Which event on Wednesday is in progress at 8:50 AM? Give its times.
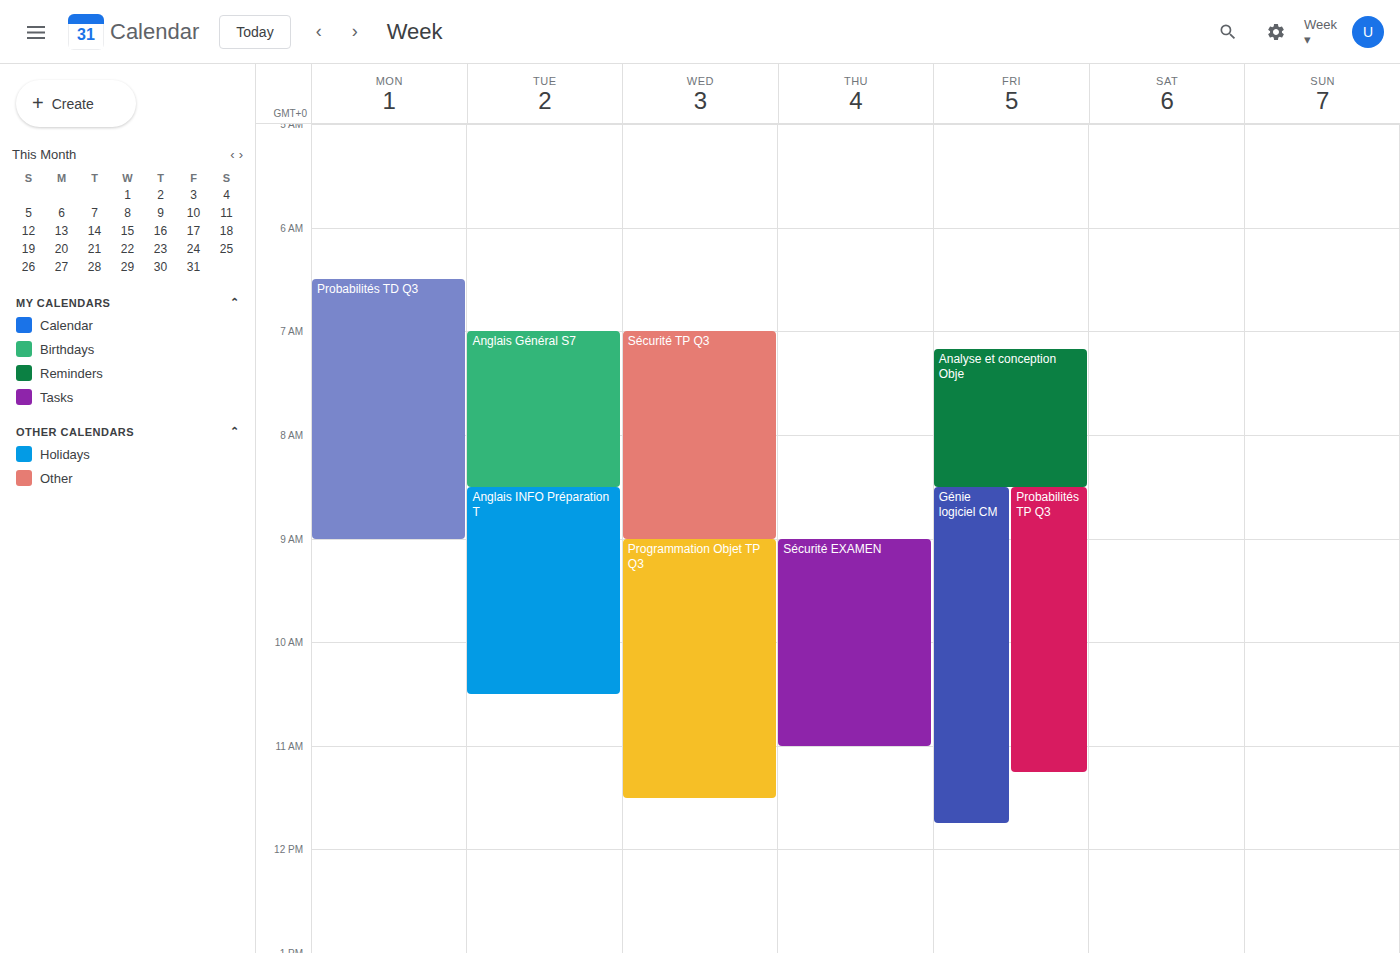
"Sécurité TP Q3", 7:00 AM to 9:00 AM